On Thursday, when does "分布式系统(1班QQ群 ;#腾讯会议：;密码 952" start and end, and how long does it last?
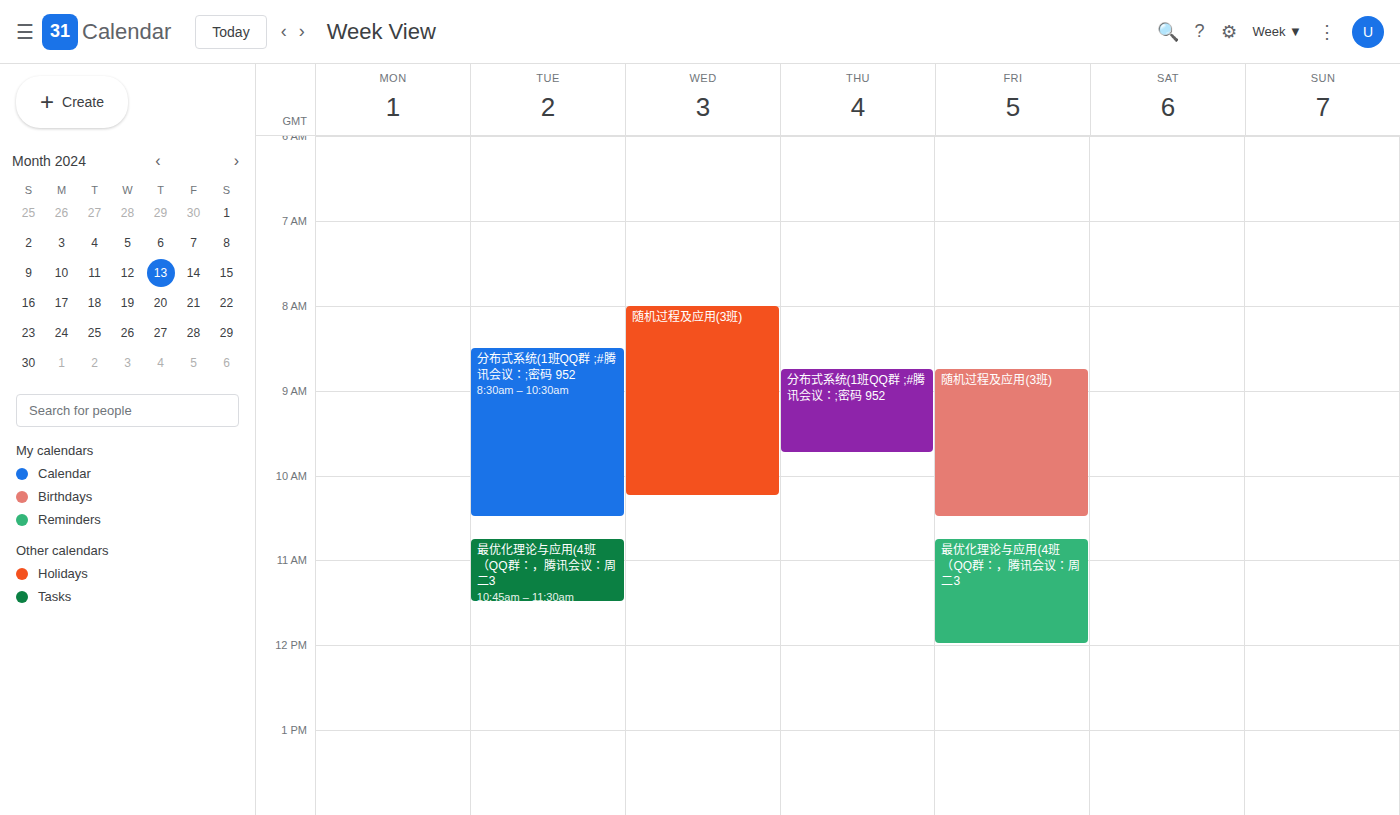
8:45 AM to 9:45 AM, 1 hour